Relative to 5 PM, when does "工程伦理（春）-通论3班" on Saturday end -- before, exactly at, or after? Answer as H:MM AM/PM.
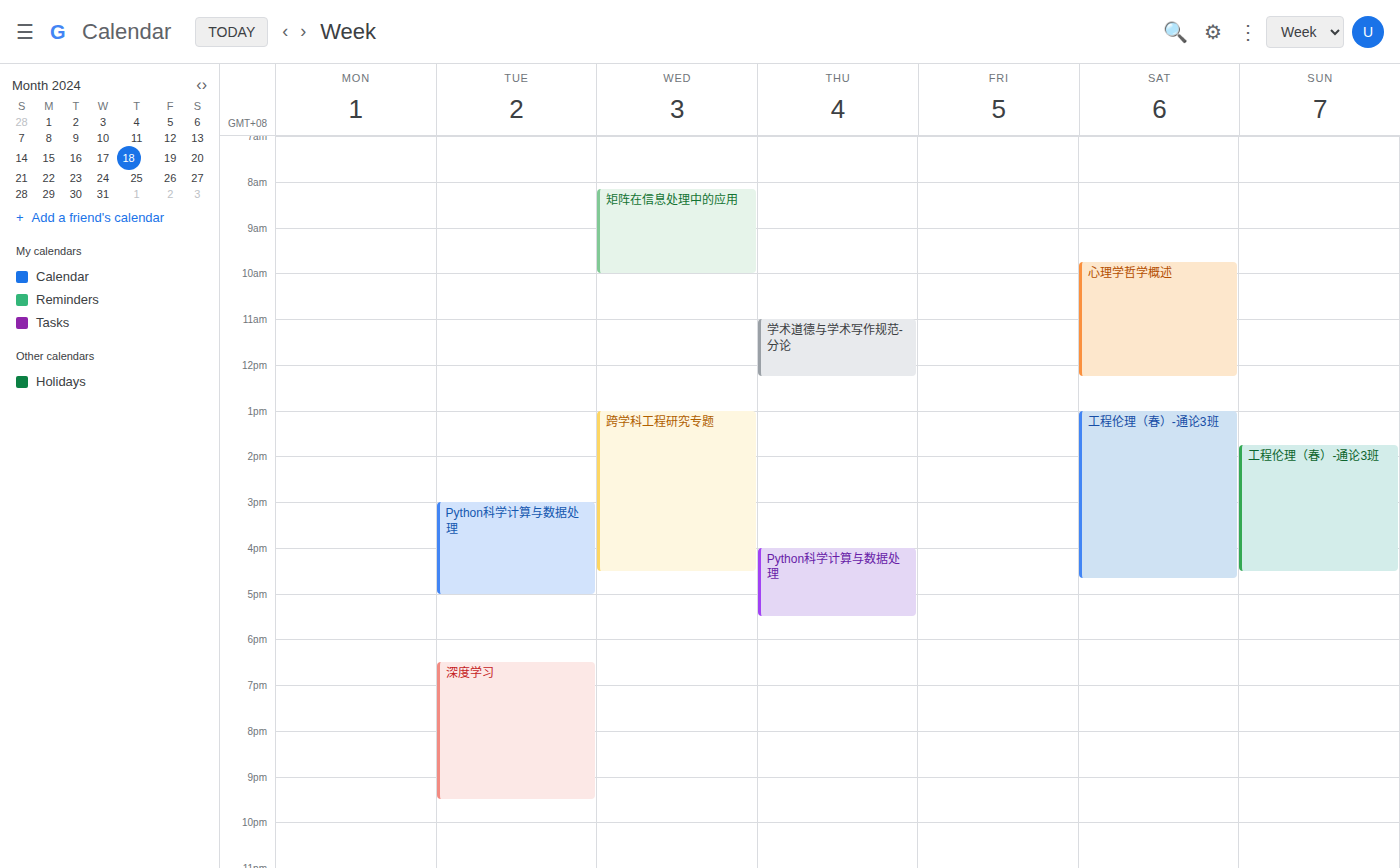
4:40 PM -- before 5 PM, 20 minutes above the 5 PM line.